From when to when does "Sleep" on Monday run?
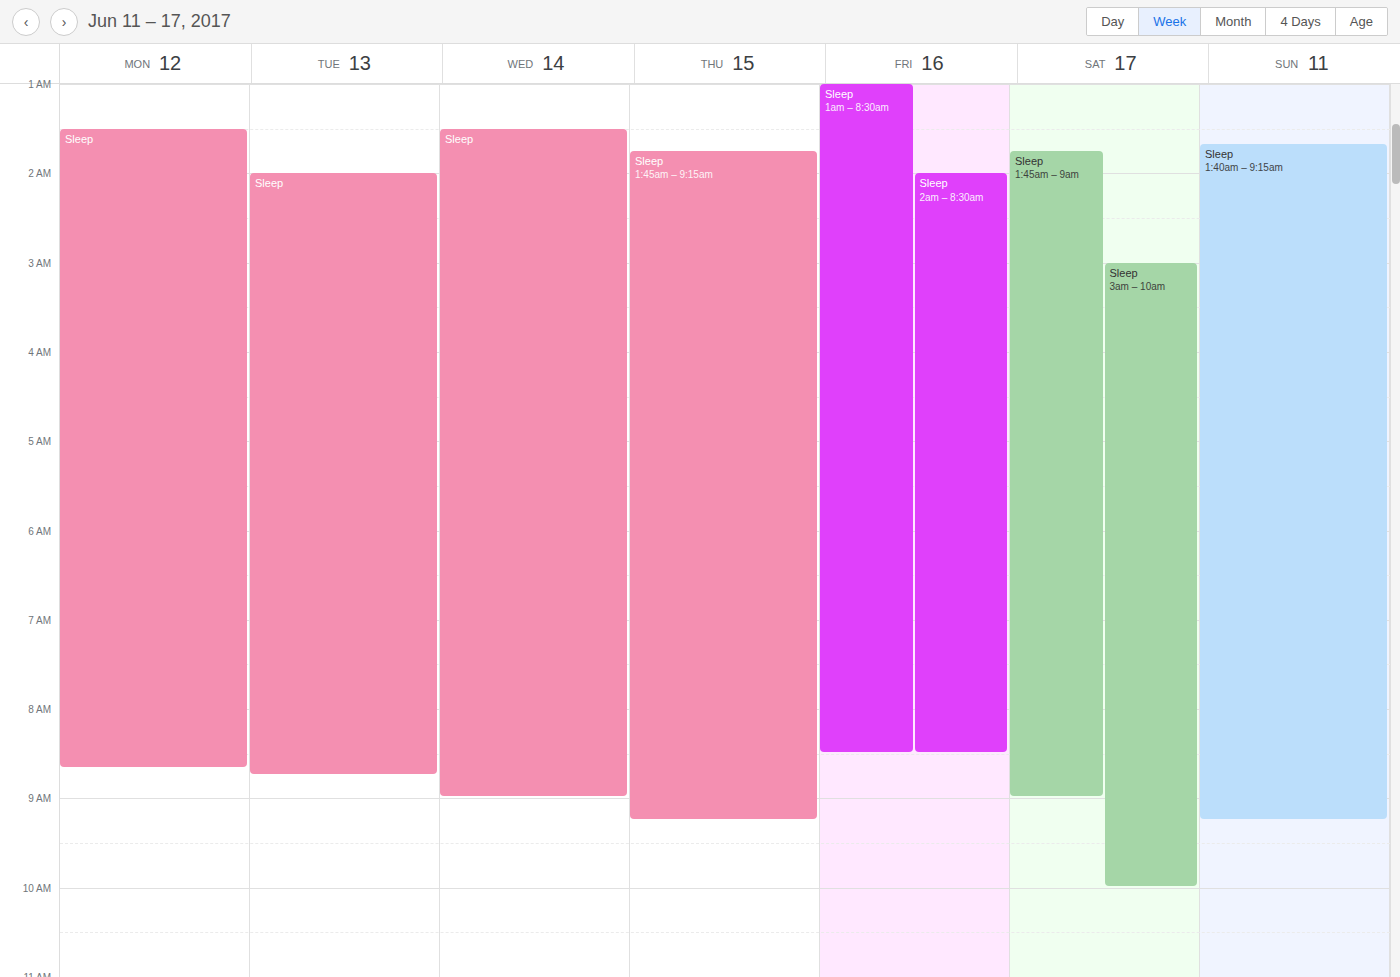
1:30 AM to 8:40 AM